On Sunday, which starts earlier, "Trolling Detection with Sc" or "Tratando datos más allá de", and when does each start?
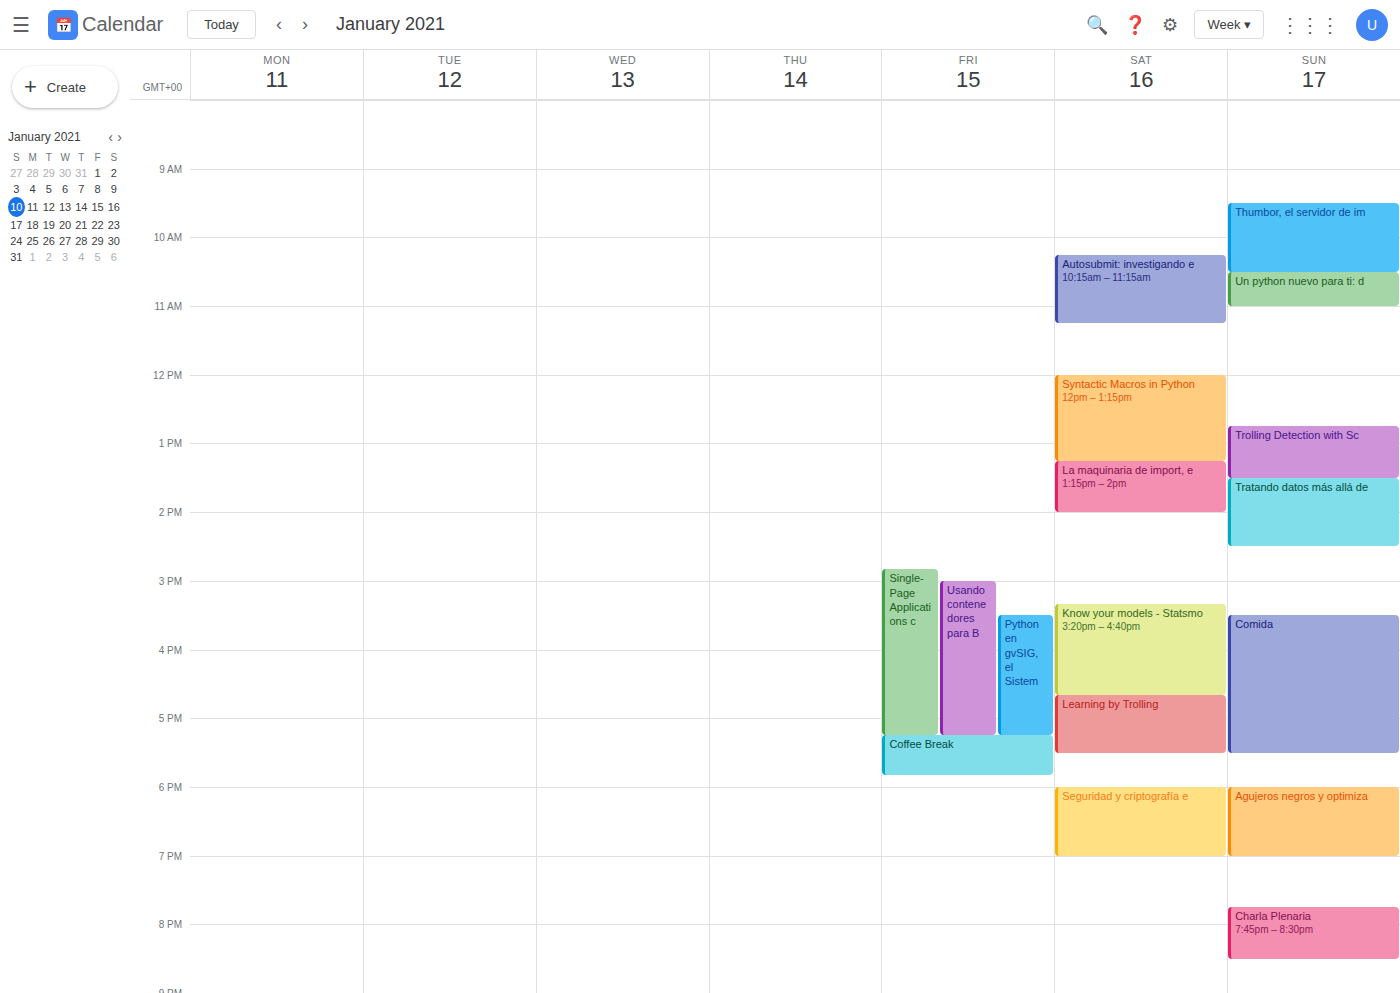
"Trolling Detection with Sc" 12:45 PM; "Tratando datos más allá de" 1:30 PM.